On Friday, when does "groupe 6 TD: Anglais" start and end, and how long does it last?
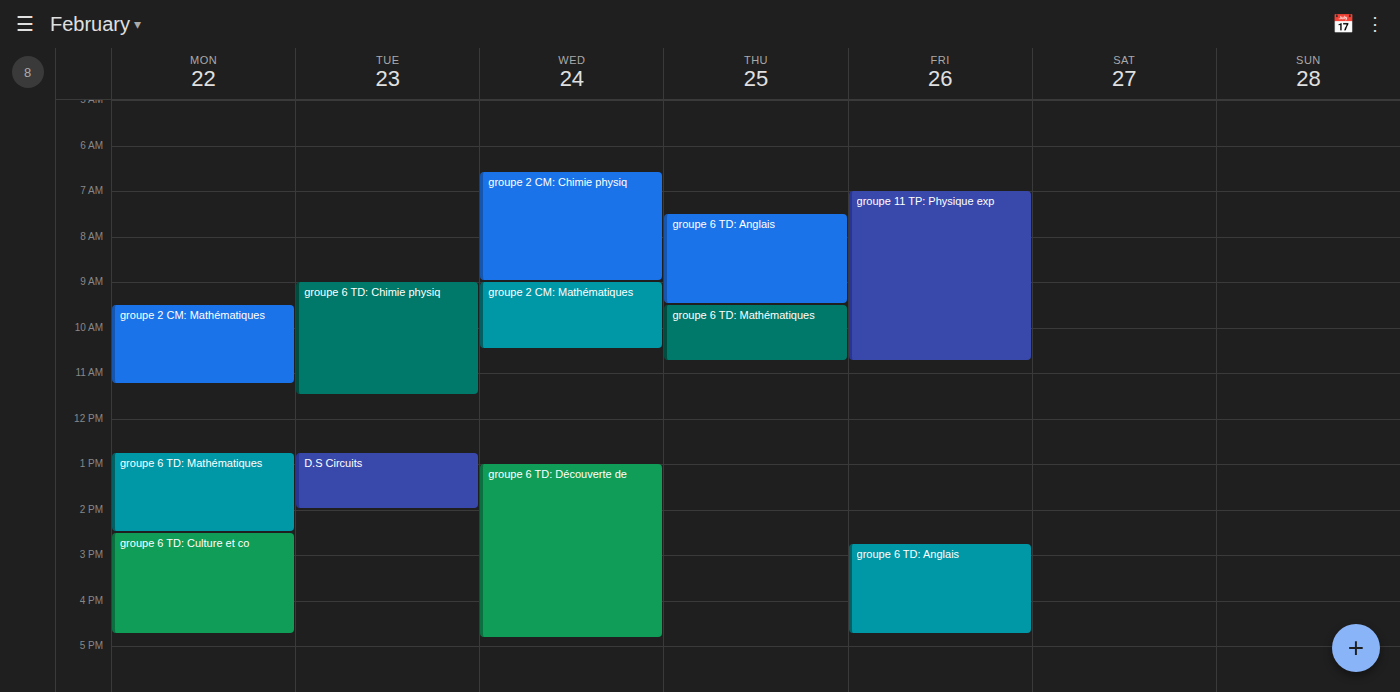
2:45 PM to 4:45 PM, 2 hours